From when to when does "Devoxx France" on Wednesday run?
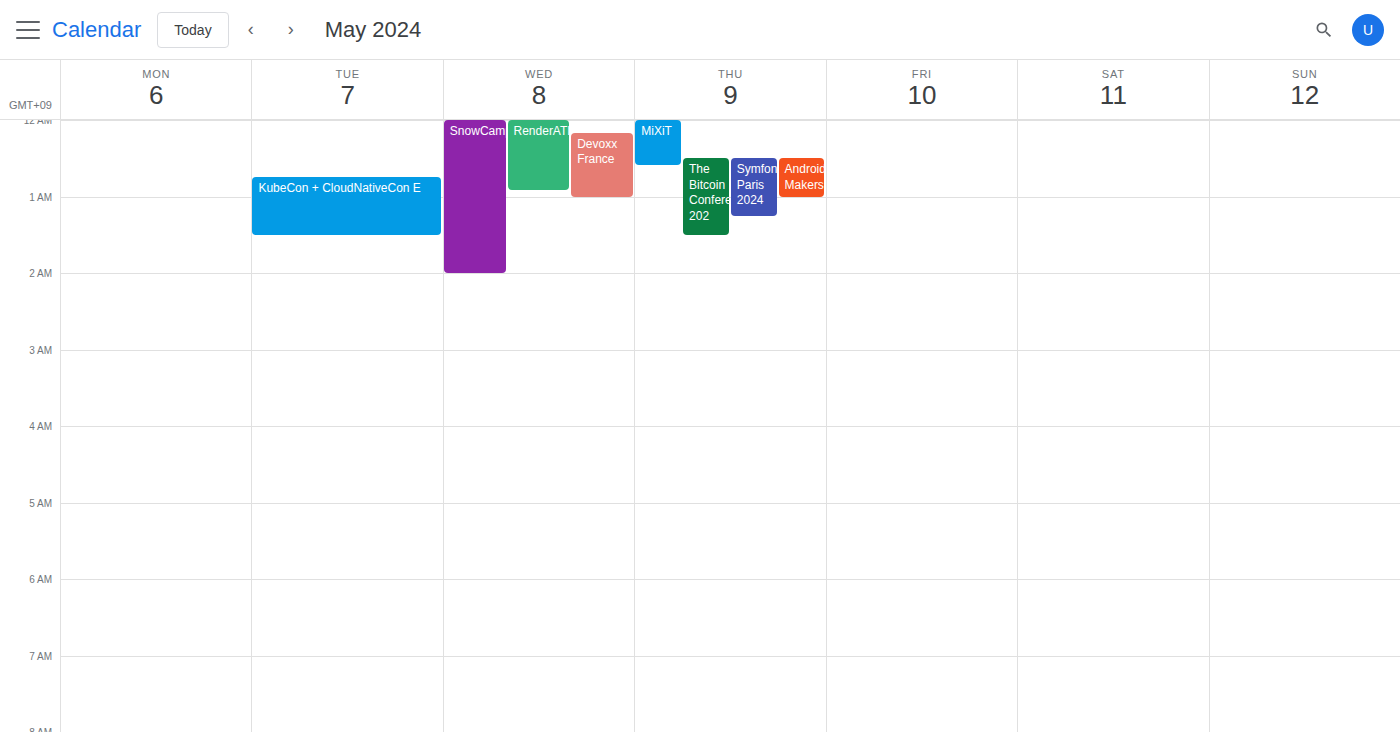
12:10 AM to 1:00 AM